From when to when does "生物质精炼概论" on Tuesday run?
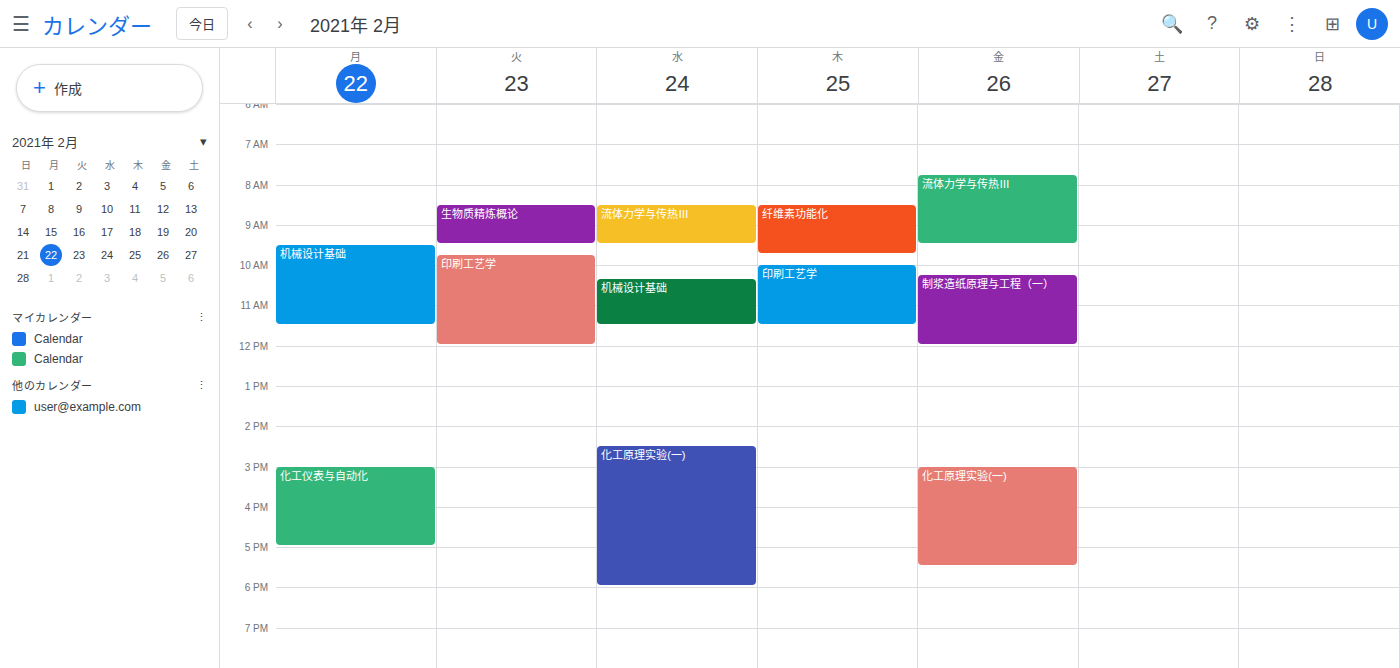
8:30 AM to 9:30 AM